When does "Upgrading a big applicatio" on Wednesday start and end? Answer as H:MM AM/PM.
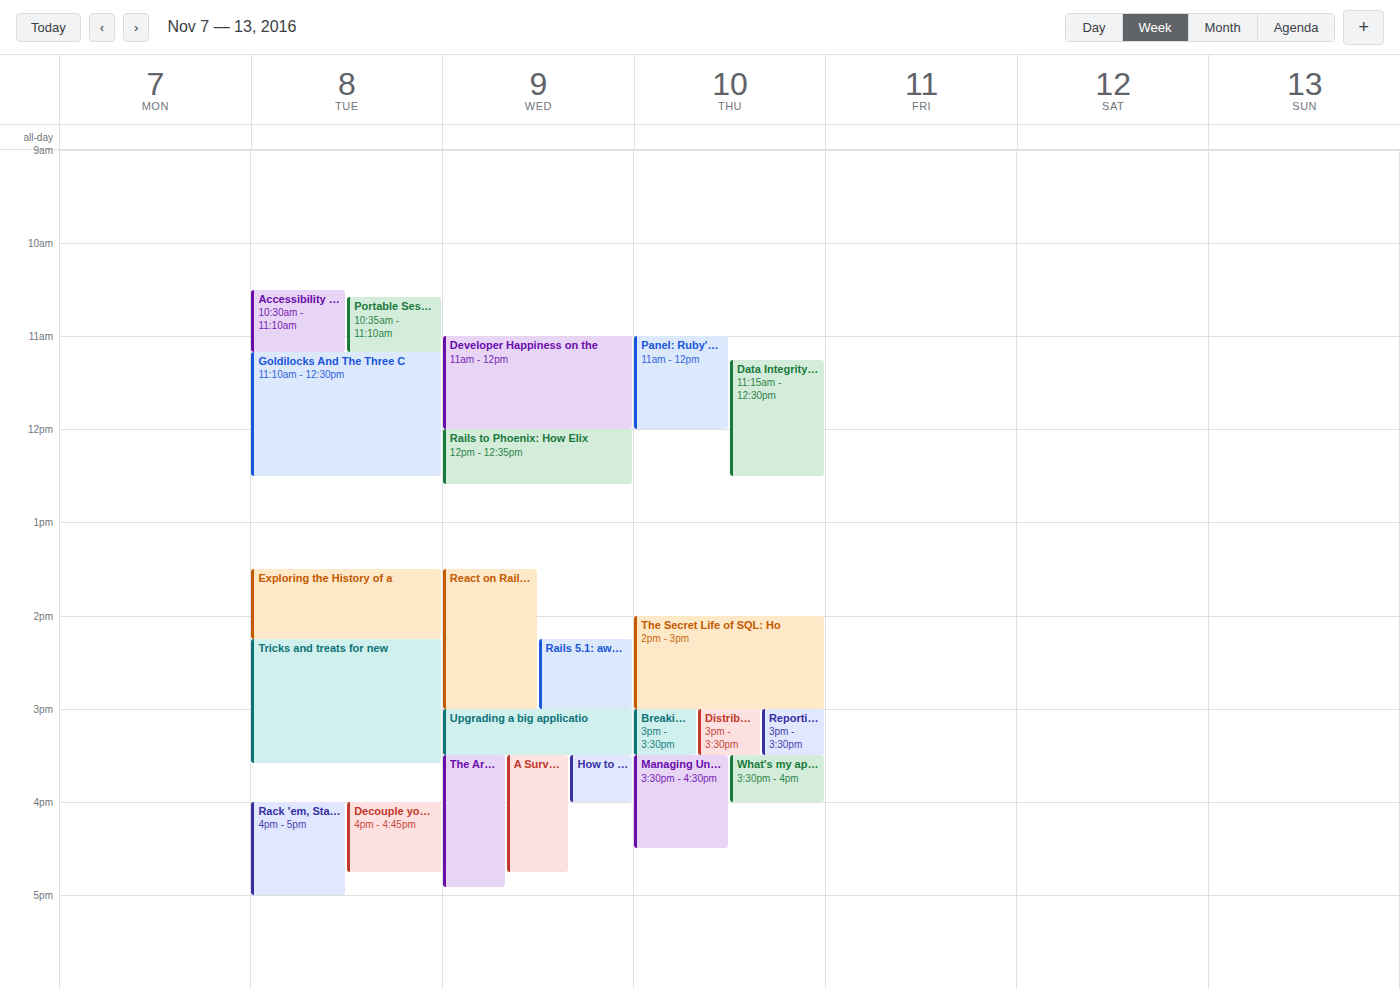
3:00 PM to 3:30 PM